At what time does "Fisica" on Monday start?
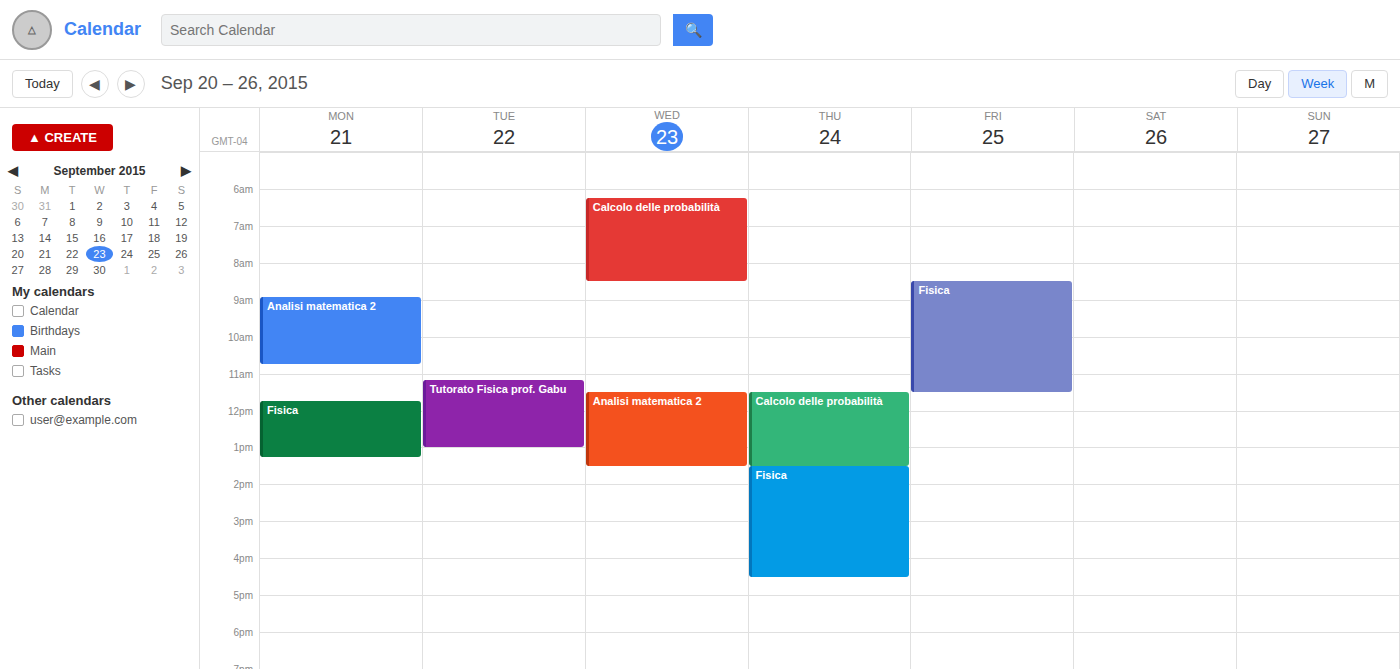
11:45 AM